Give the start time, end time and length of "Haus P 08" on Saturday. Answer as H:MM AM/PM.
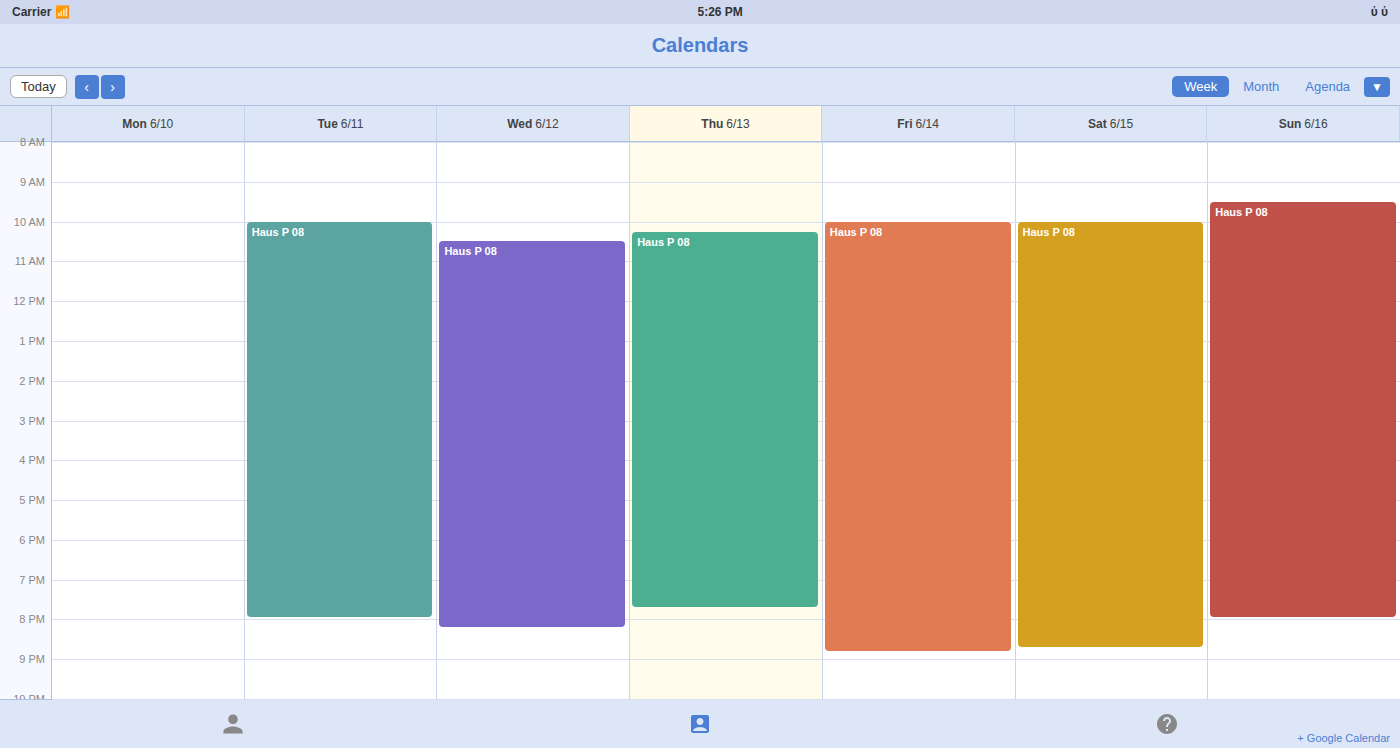
10:00 AM to 8:45 PM, 10 hours 45 minutes